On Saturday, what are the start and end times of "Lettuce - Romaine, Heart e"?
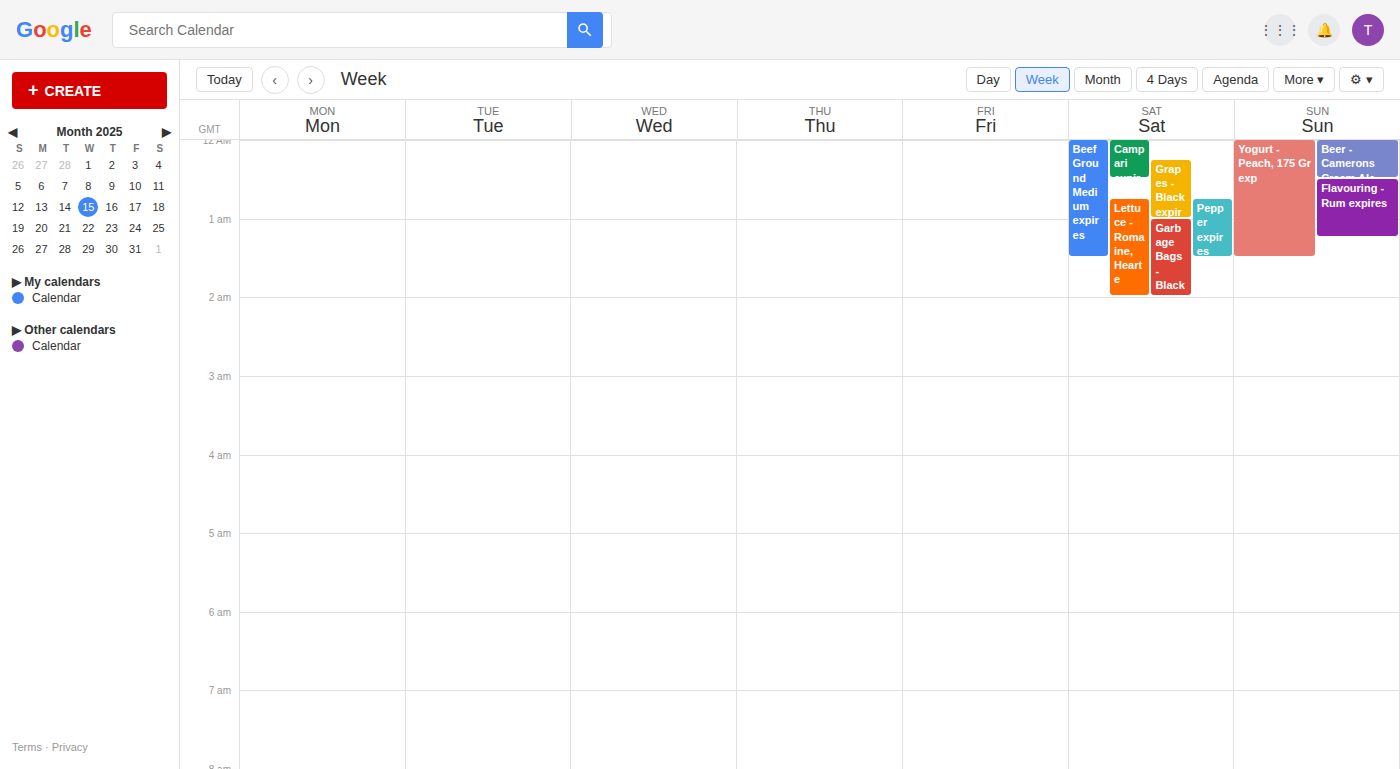
12:45 AM to 2:00 AM